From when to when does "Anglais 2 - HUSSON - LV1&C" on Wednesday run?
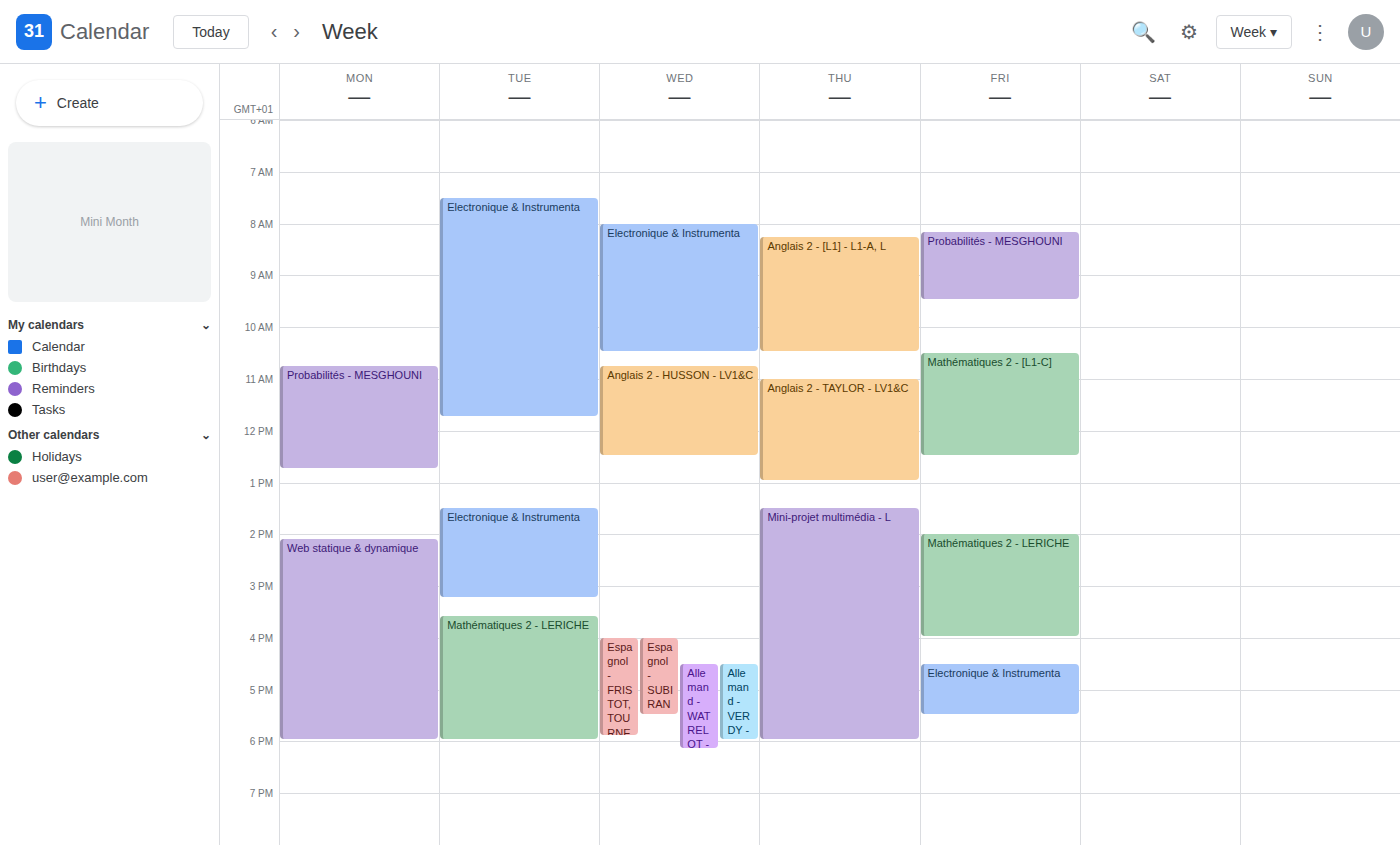
10:45 AM to 12:30 PM